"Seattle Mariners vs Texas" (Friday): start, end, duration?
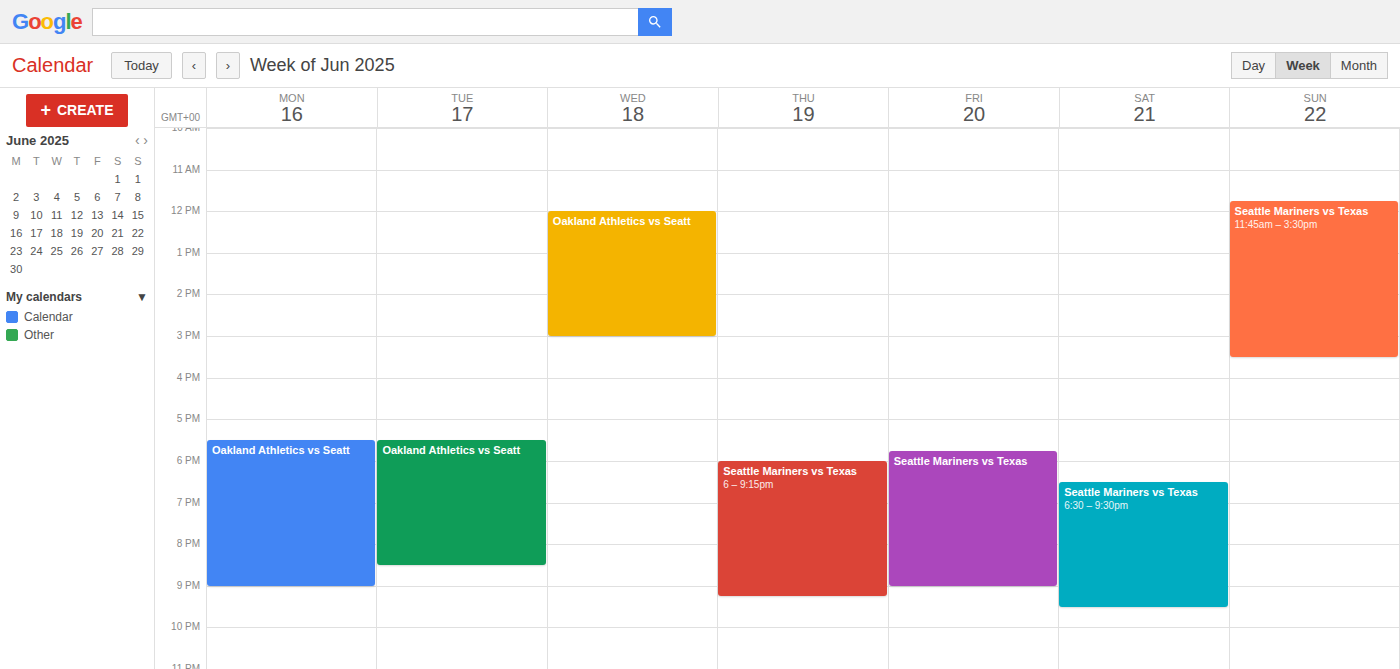
5:45 PM to 9:00 PM, 3 hours 15 minutes